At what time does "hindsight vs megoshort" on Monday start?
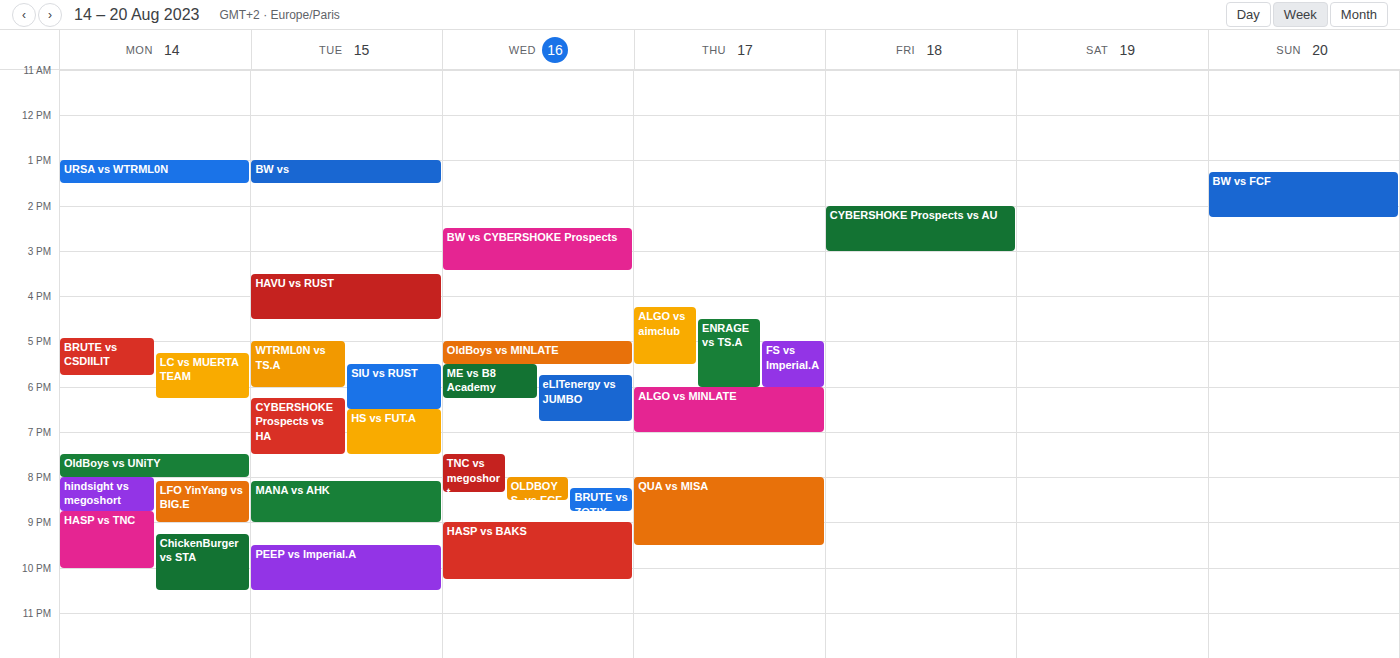
8:00 PM